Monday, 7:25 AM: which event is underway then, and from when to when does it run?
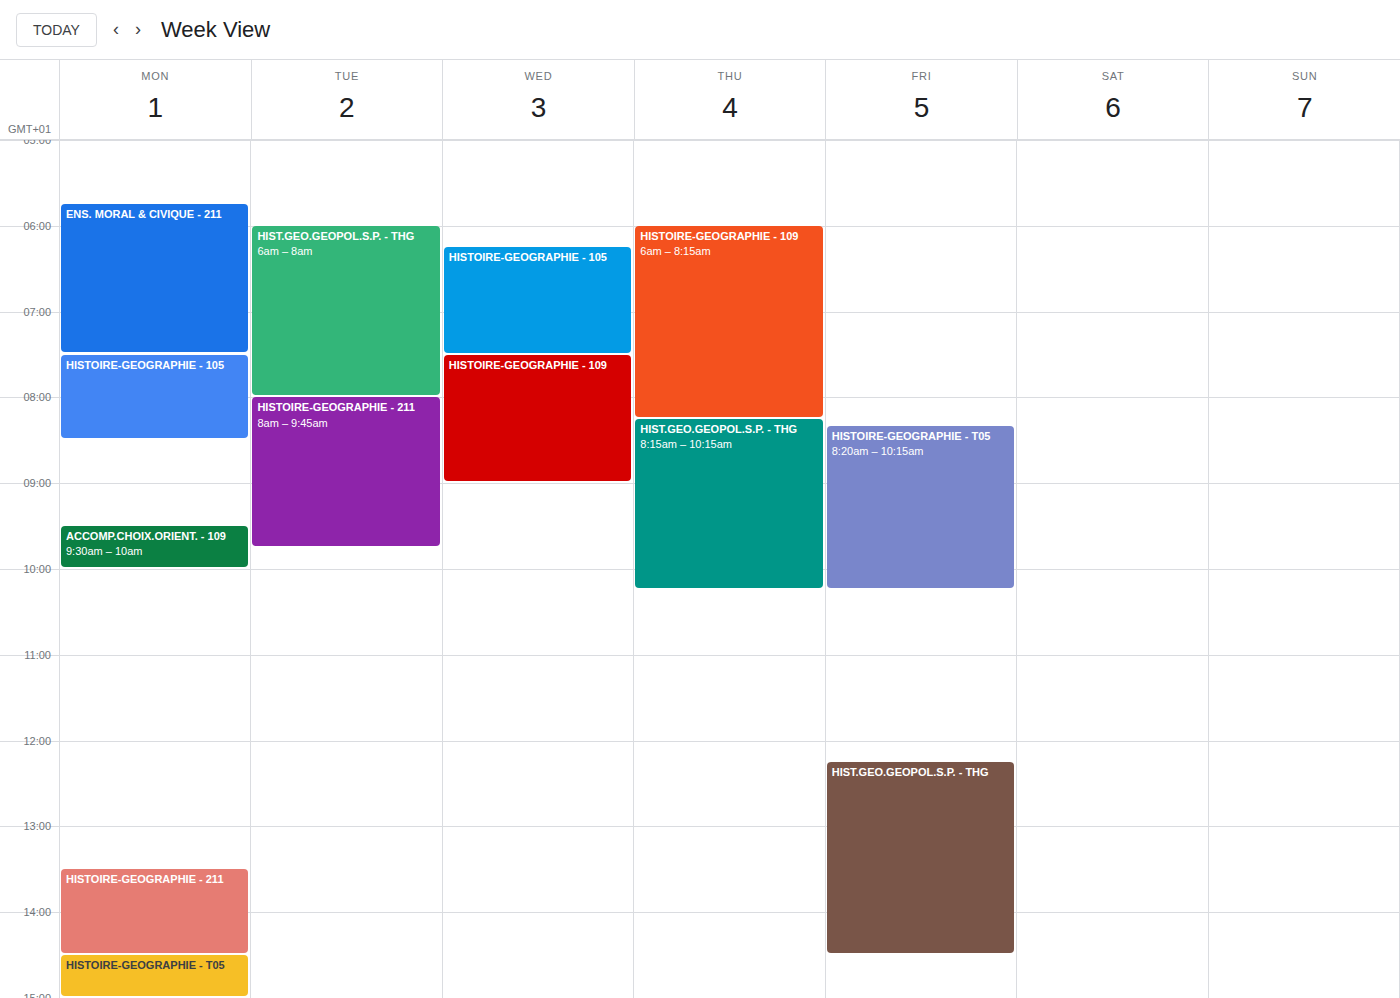
"ENS. MORAL & CIVIQUE - 211", 5:45 AM to 7:30 AM